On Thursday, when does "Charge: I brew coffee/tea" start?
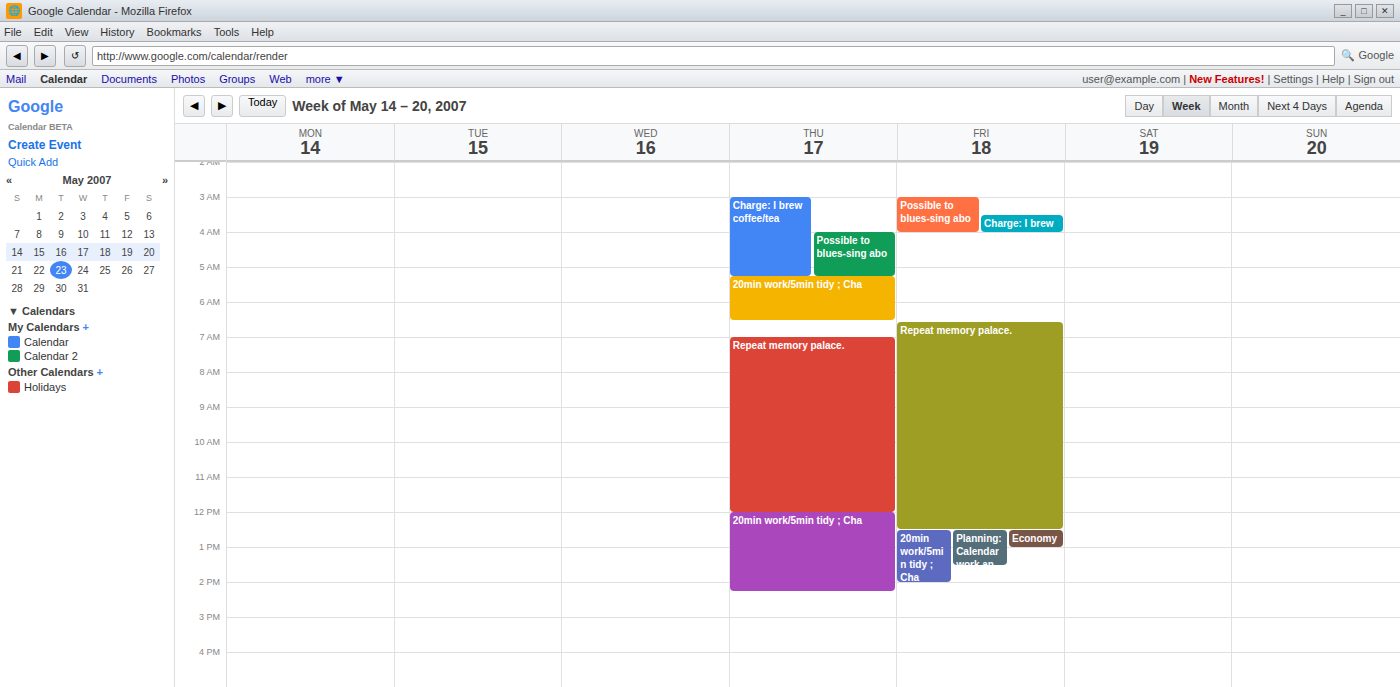
03:00